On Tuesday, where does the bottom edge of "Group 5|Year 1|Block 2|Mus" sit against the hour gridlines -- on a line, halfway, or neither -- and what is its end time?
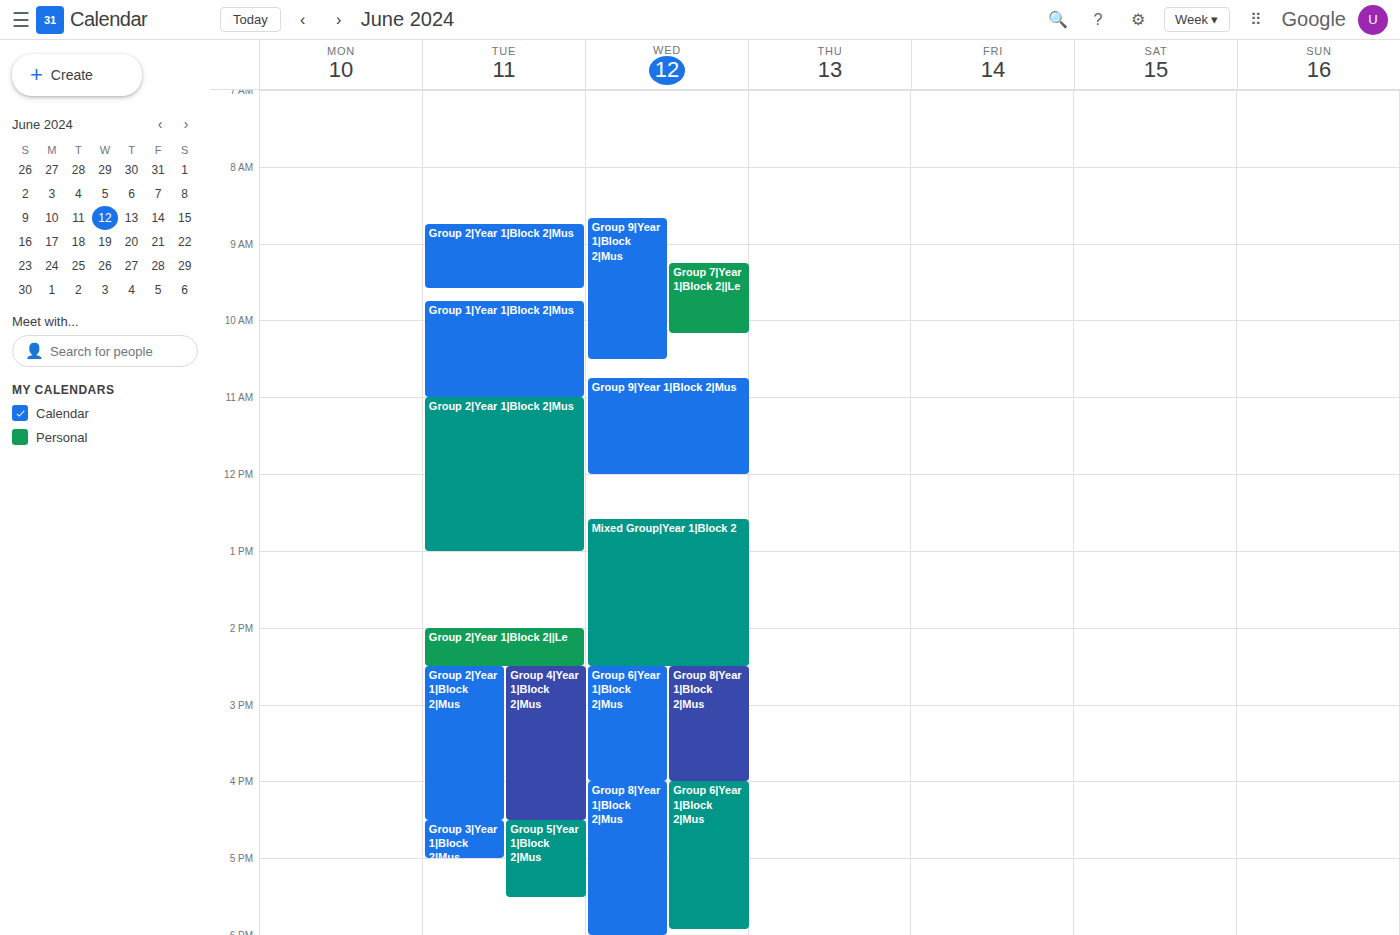
5:30 PM -- halfway between the 5 PM and 6 PM lines.